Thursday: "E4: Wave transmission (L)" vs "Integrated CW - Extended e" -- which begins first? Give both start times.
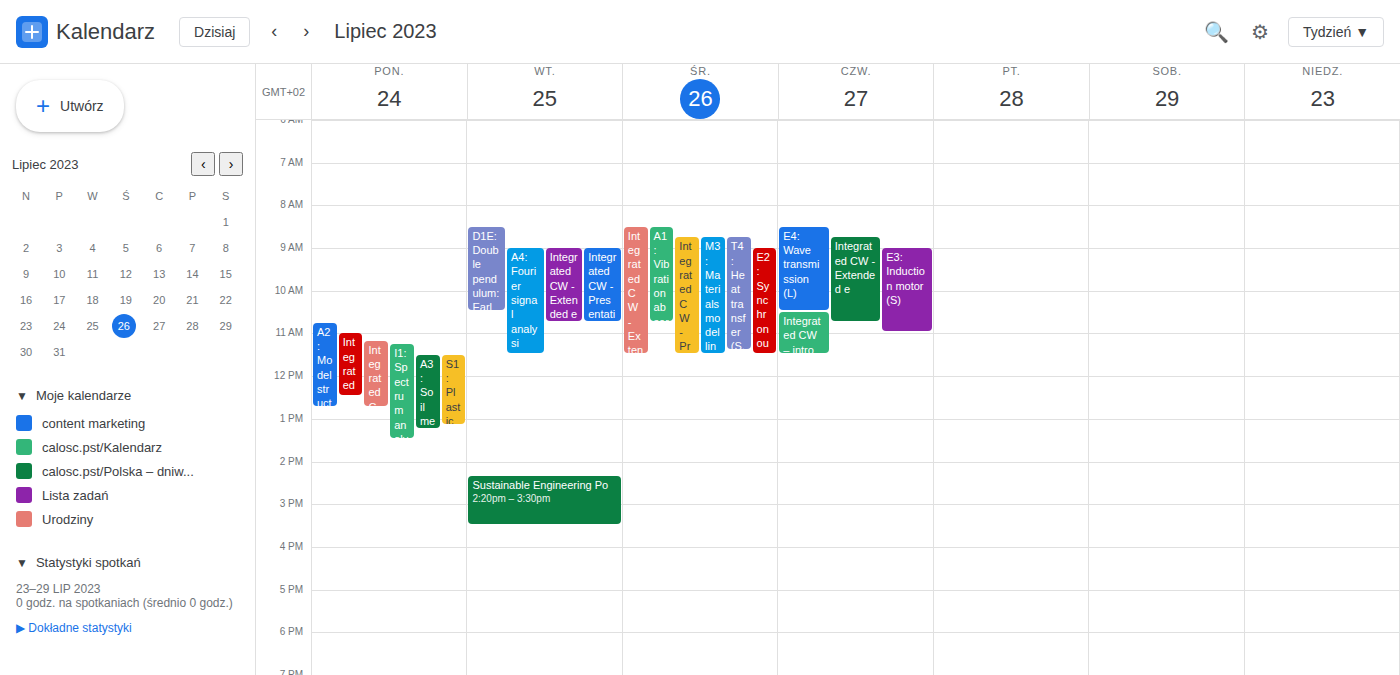
"E4: Wave transmission (L)" 8:30 AM; "Integrated CW - Extended e" 8:45 AM.